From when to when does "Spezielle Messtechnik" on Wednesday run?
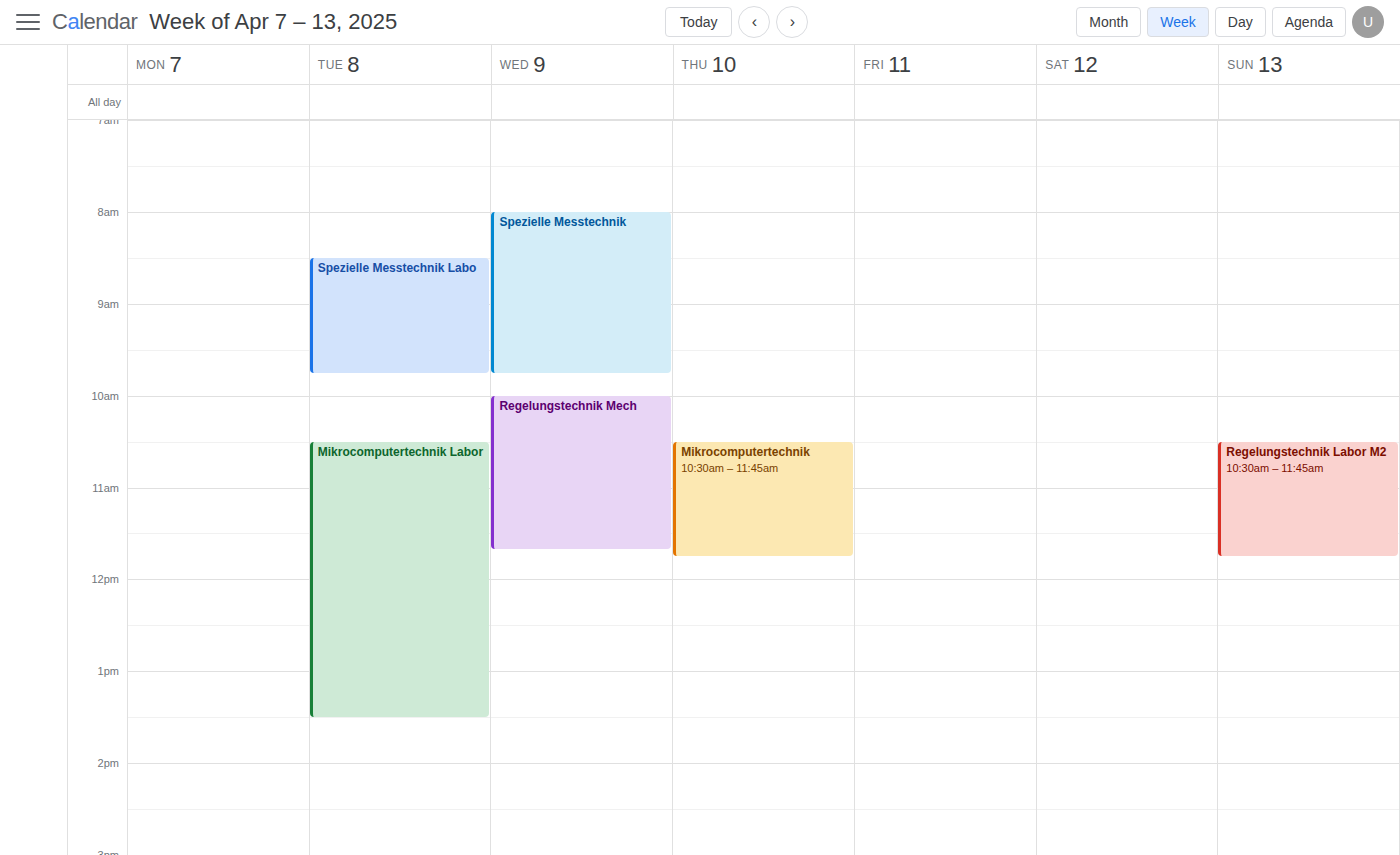
8:00 AM to 9:45 AM